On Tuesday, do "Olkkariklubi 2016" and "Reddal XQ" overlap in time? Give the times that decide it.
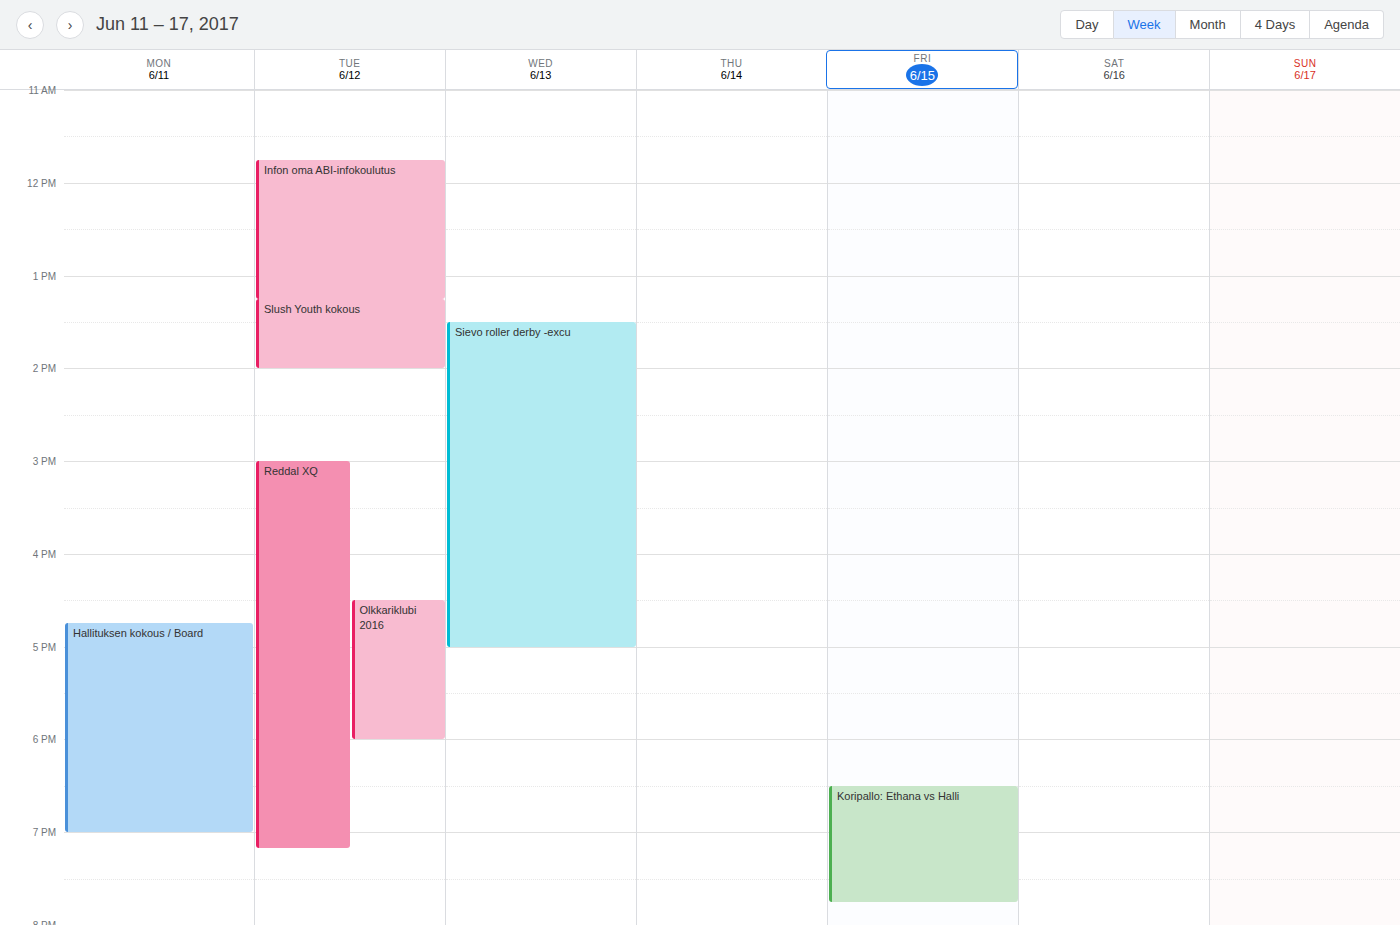
"Olkkariklubi 2016" runs 4:30 PM to 6:00 PM, inside "Reddal XQ" -- they overlap.